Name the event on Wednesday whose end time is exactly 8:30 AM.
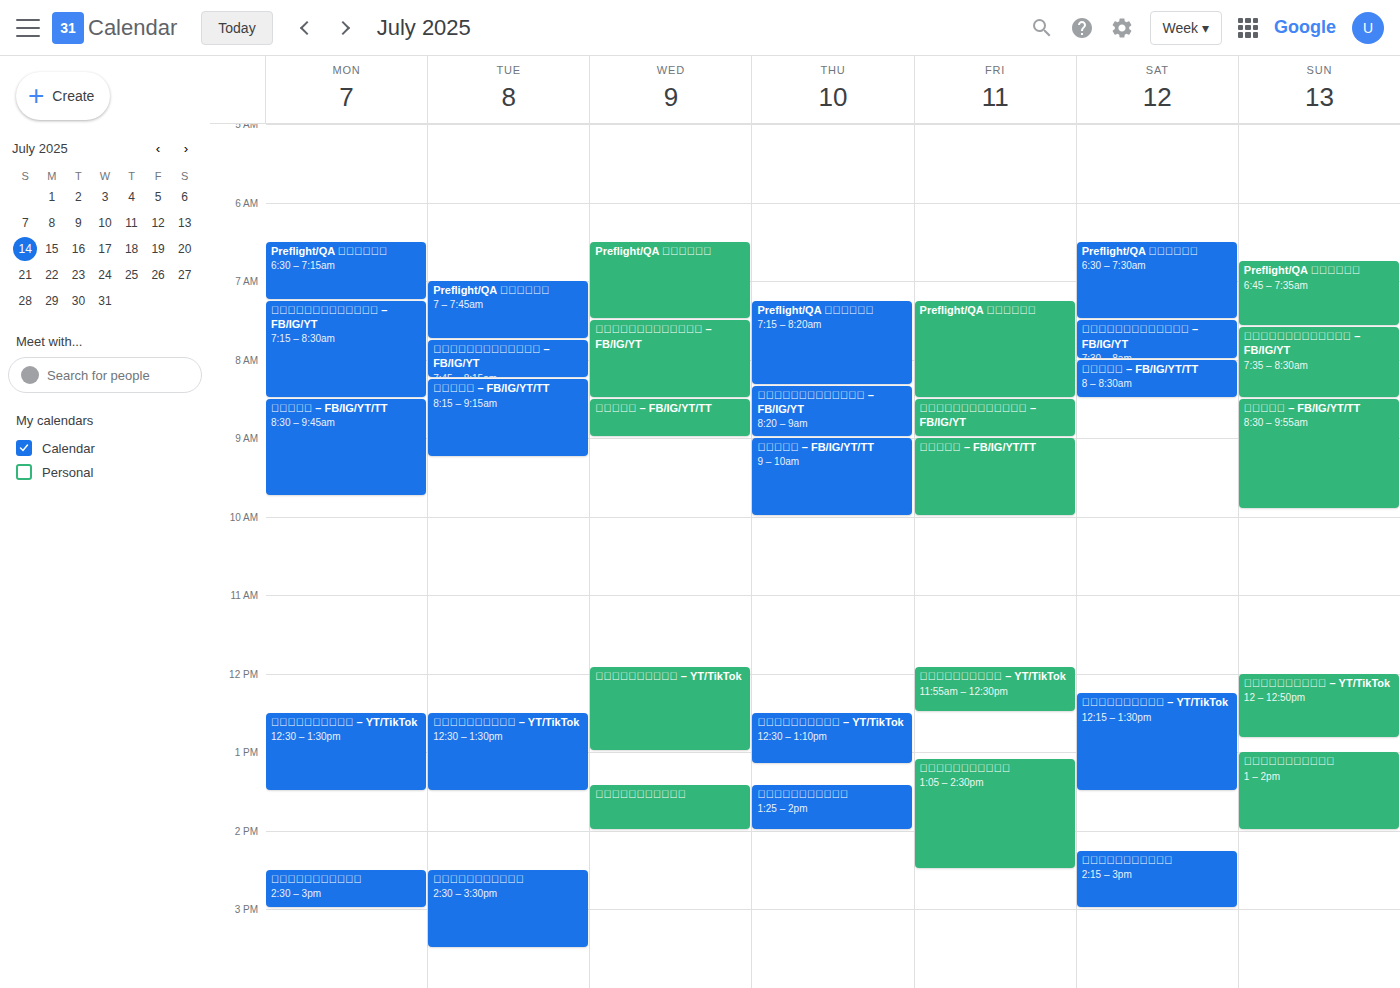
"ทักทายยามเช้า – FB/IG/YT"